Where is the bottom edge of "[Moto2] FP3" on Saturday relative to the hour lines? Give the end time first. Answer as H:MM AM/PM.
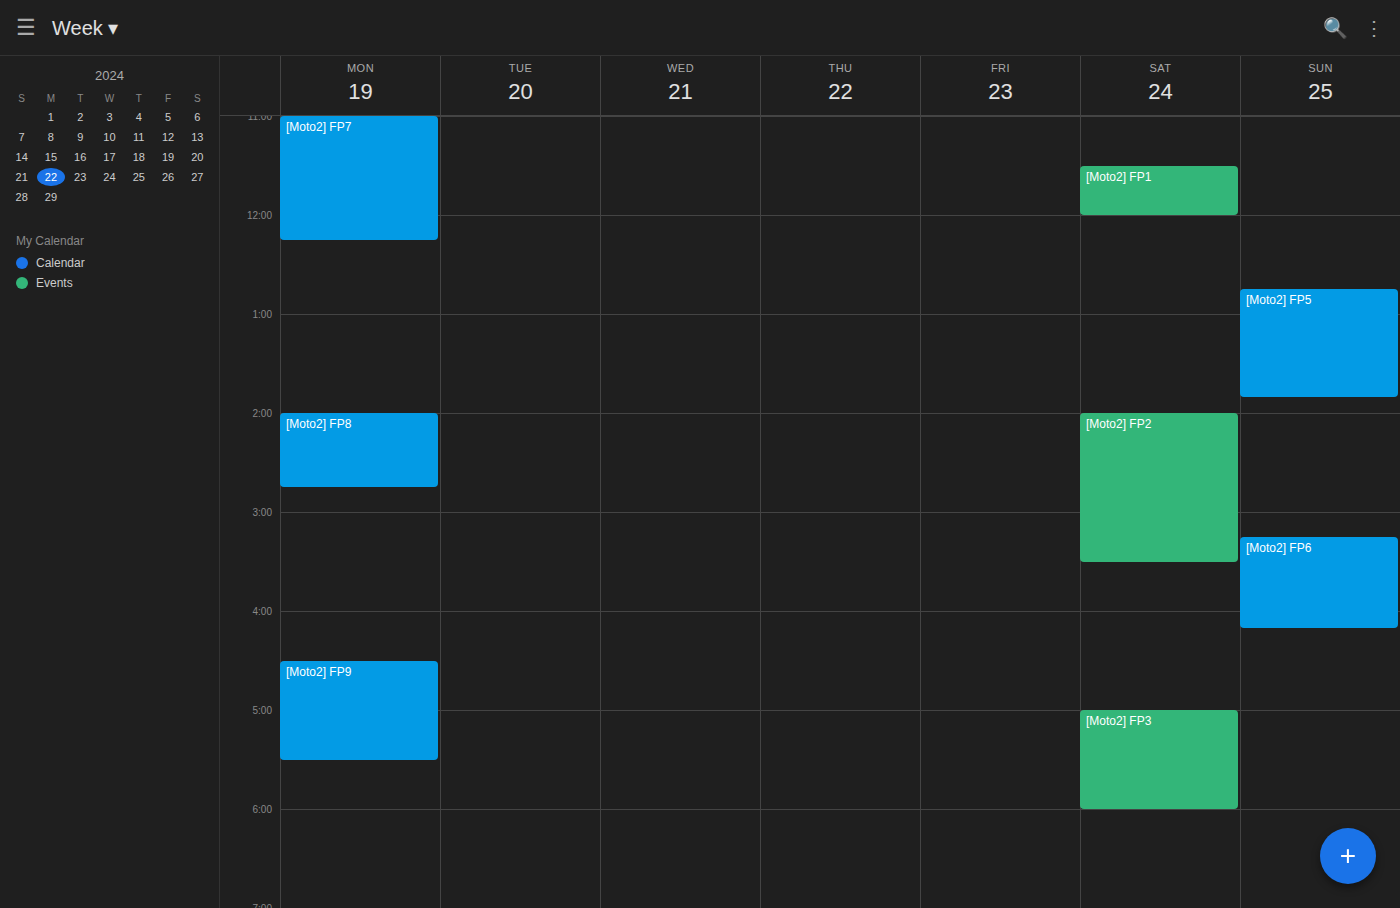
6:00 PM -- exactly on the 6 PM line.